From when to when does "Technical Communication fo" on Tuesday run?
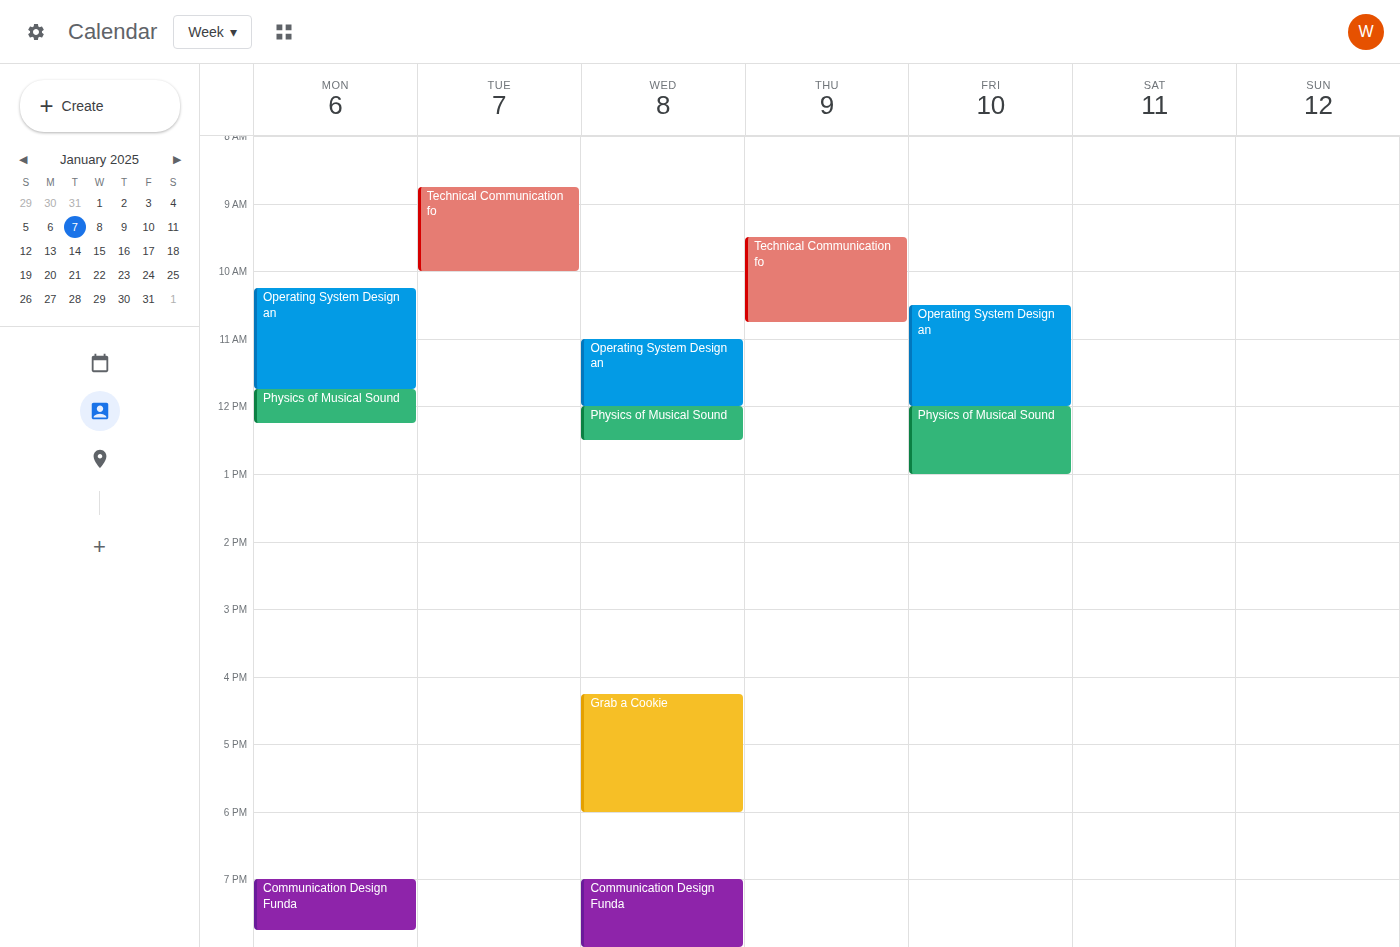
8:45 AM to 10:00 AM